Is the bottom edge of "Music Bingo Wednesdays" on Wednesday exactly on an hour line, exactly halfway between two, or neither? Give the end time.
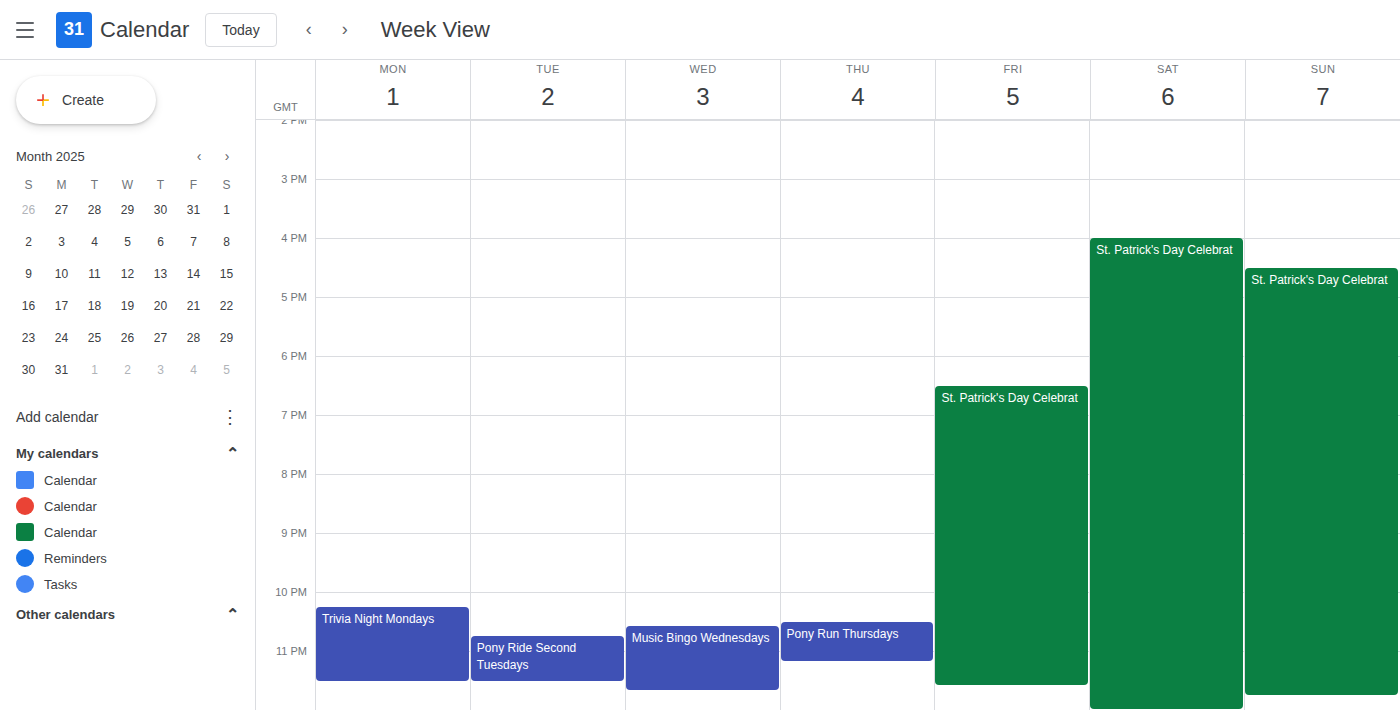
11:40 PM -- neither: 40 minutes below the 11 PM line and 20 minutes above the 12 AM line.